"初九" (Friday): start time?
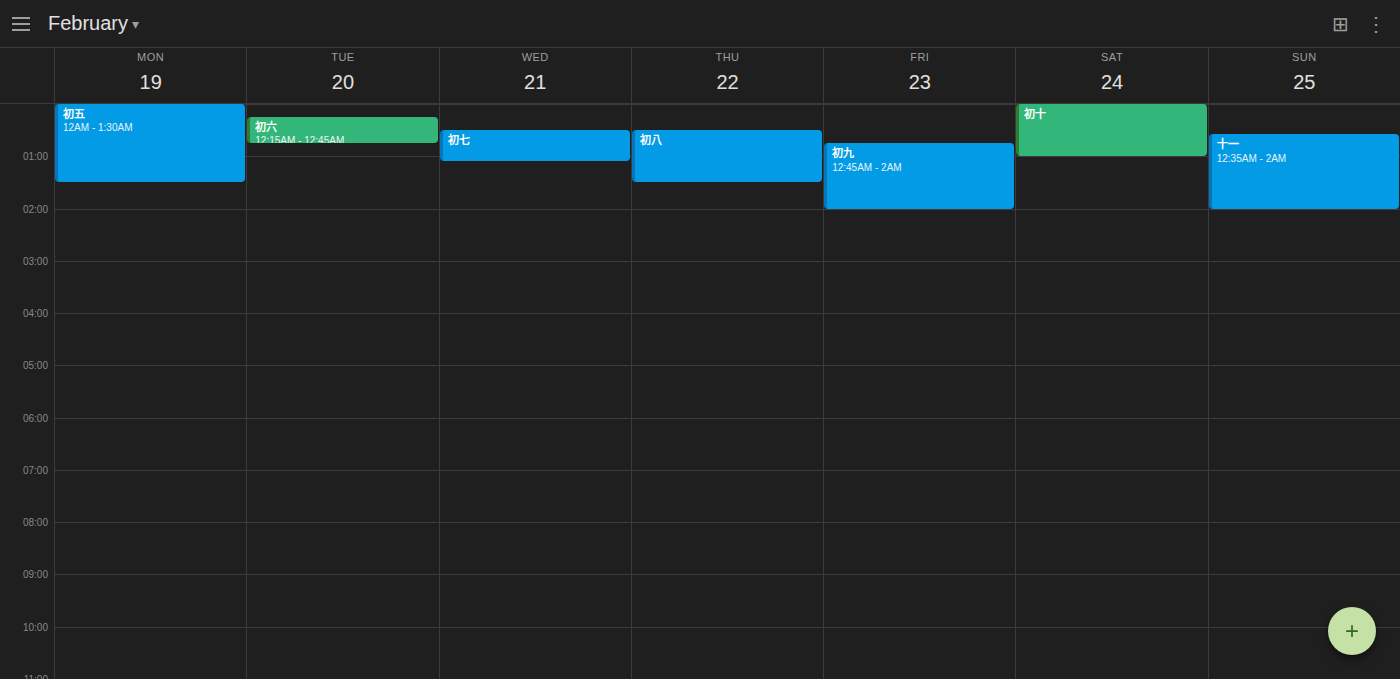
12:45 AM